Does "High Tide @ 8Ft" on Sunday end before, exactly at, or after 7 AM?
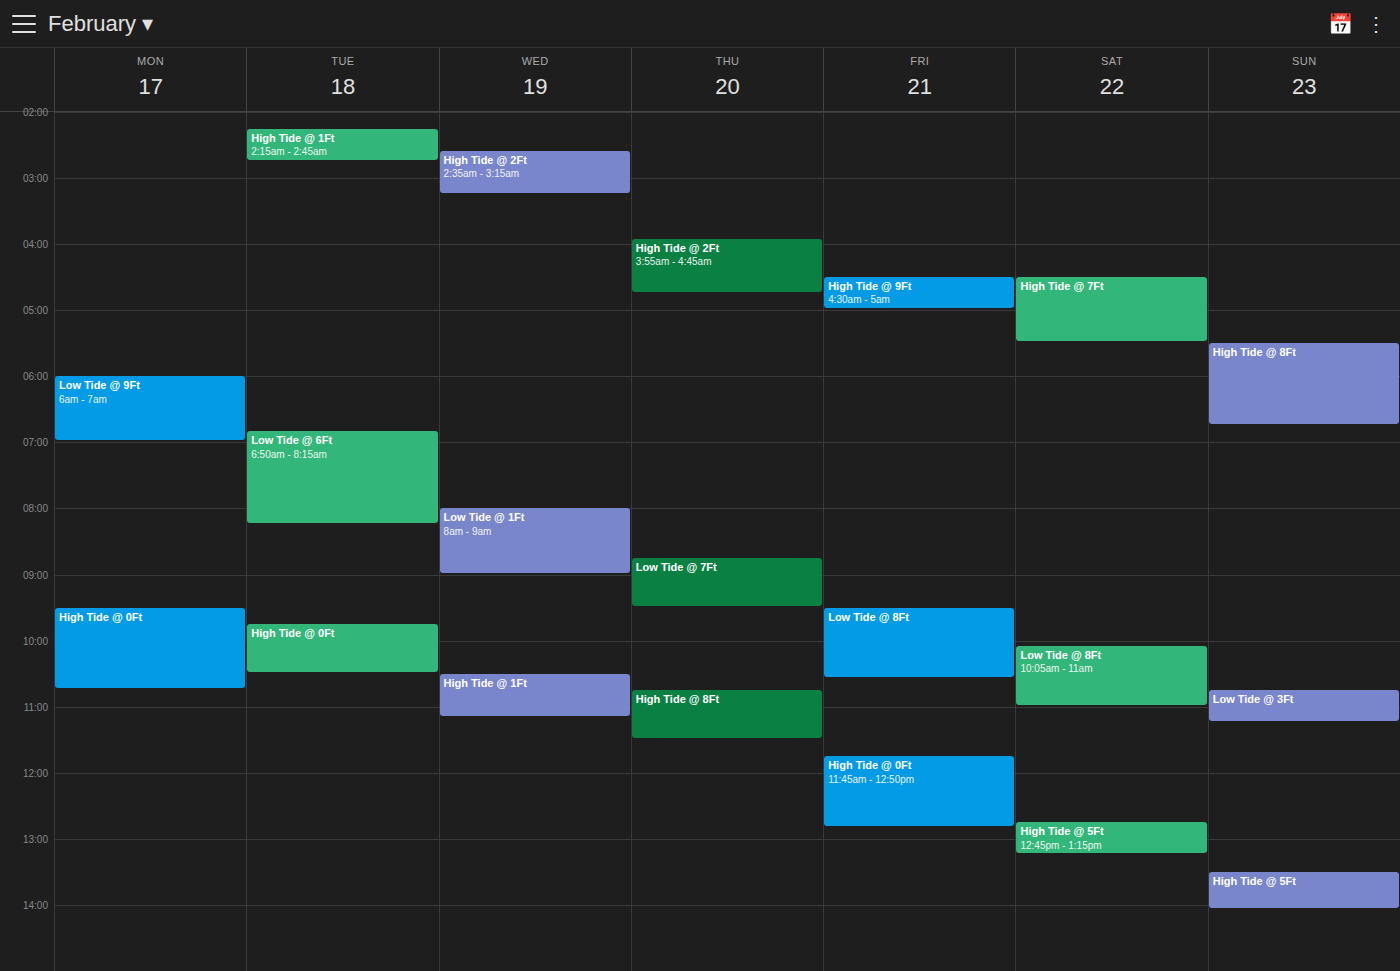
6:45 AM -- before 7 AM, 15 minutes above the 7 AM line.